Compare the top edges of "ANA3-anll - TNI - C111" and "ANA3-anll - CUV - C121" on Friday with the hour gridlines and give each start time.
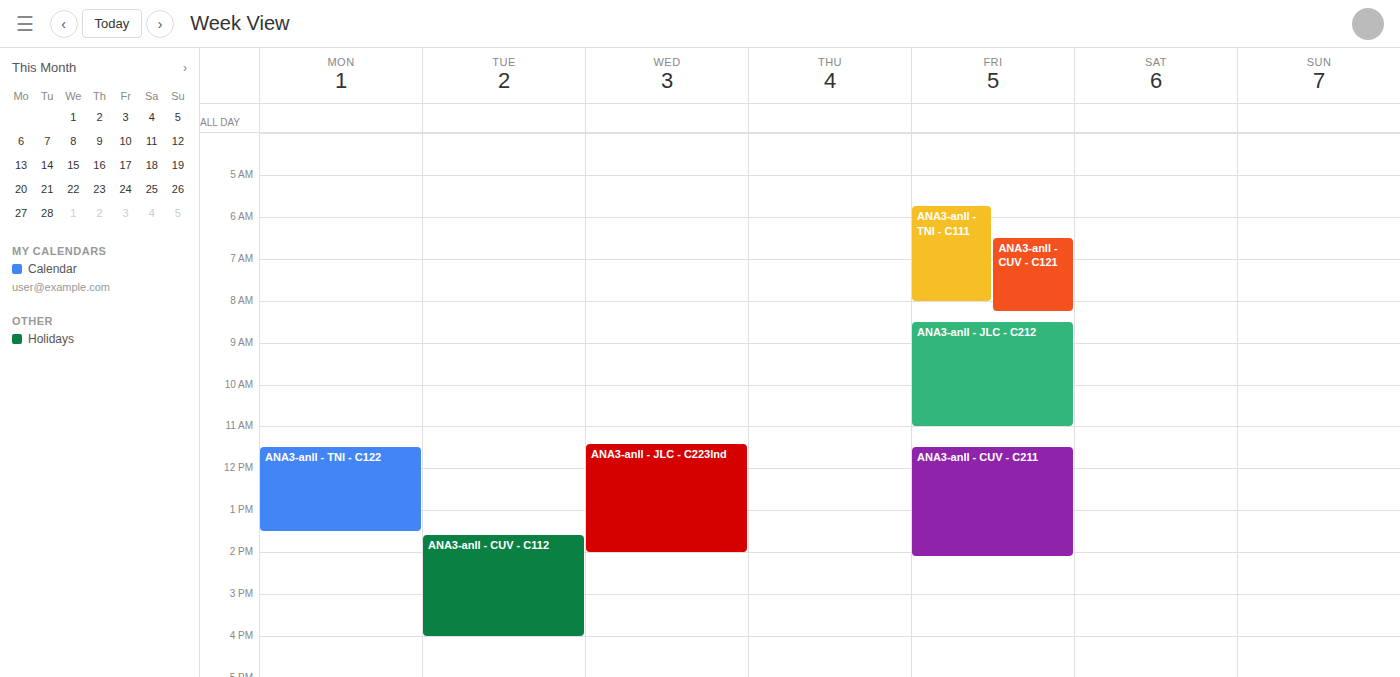
"ANA3-anll - TNI - C111": 5:45 AM, neither: three quarters of the way from the 5 AM line to the 6 AM line. "ANA3-anll - CUV - C121": 6:30 AM, halfway between the 6 AM and 7 AM lines.